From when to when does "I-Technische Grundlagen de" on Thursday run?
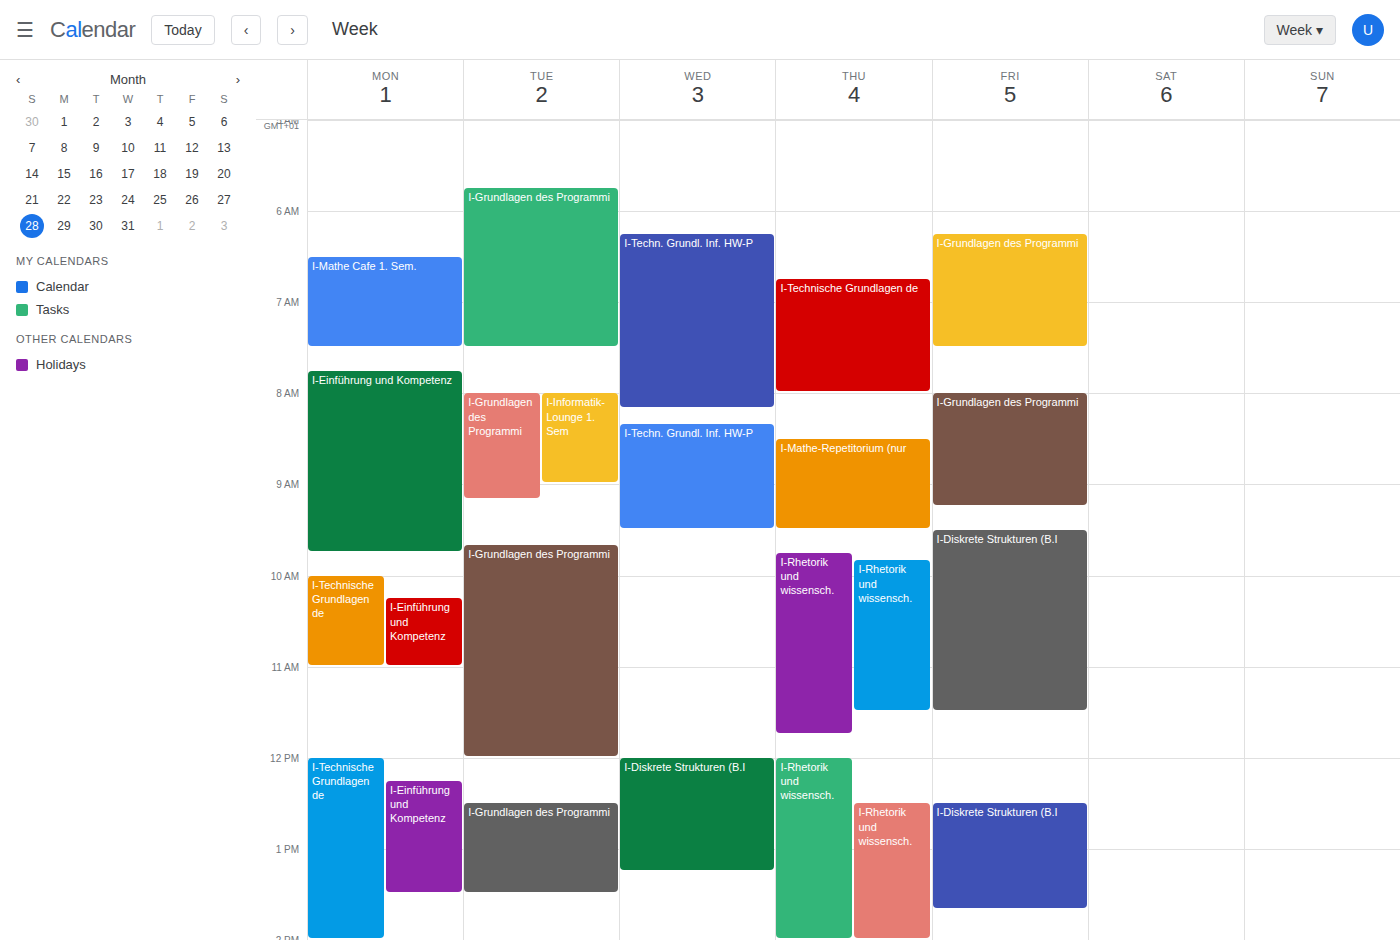
6:45 AM to 8:00 AM